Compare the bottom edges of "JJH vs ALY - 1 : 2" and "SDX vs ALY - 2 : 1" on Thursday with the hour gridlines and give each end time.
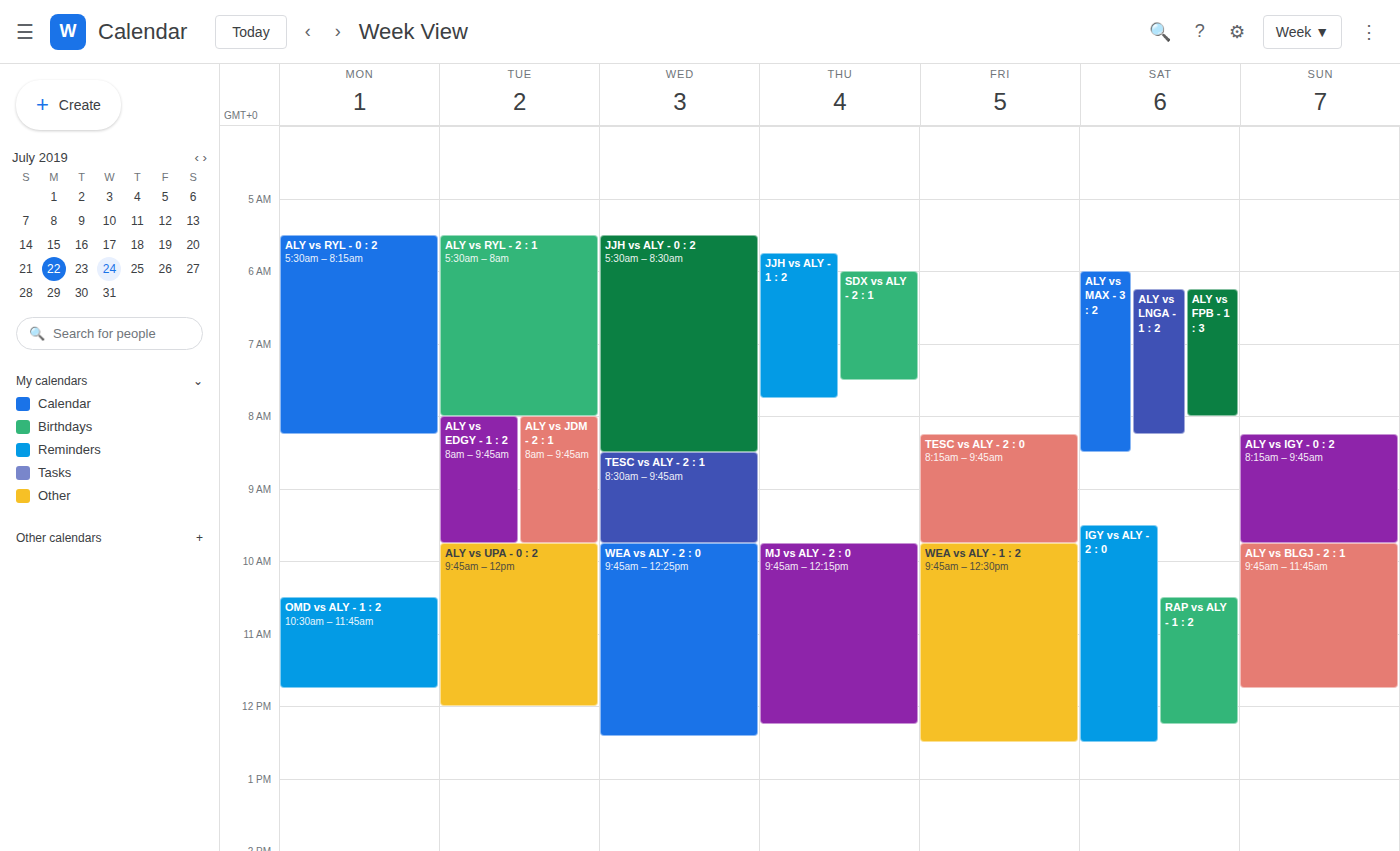
"JJH vs ALY - 1 : 2": 07:45, neither: three quarters of the way from the 07:00 line to the 08:00 line. "SDX vs ALY - 2 : 1": 07:30, halfway between the 07:00 and 08:00 lines.